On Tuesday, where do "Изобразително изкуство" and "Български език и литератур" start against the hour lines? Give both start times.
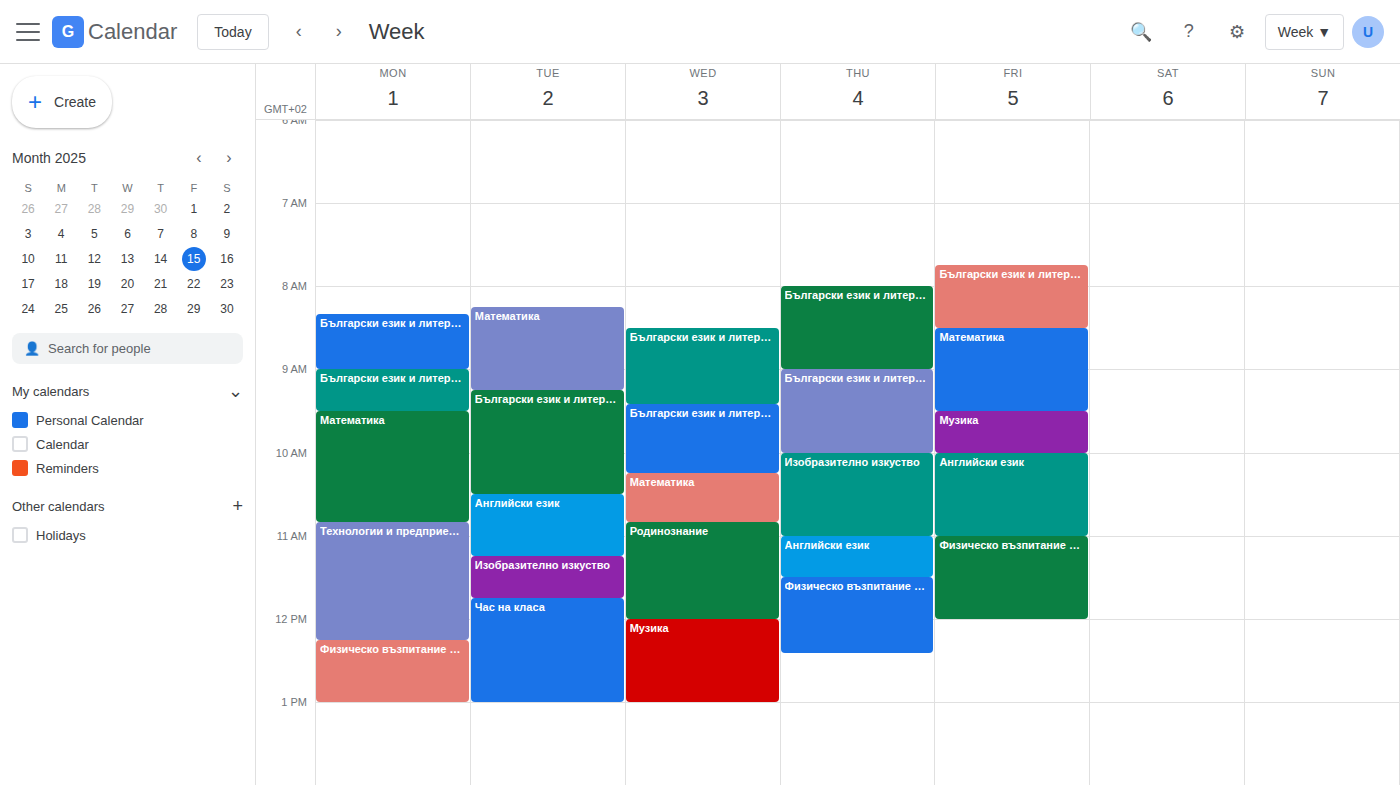
"Изобразително изкуство": 11:15 AM, neither: a quarter of the way from the 11 AM line to the 12 PM line. "Български език и литератур": 9:15 AM, neither: a quarter of the way from the 9 AM line to the 10 AM line.